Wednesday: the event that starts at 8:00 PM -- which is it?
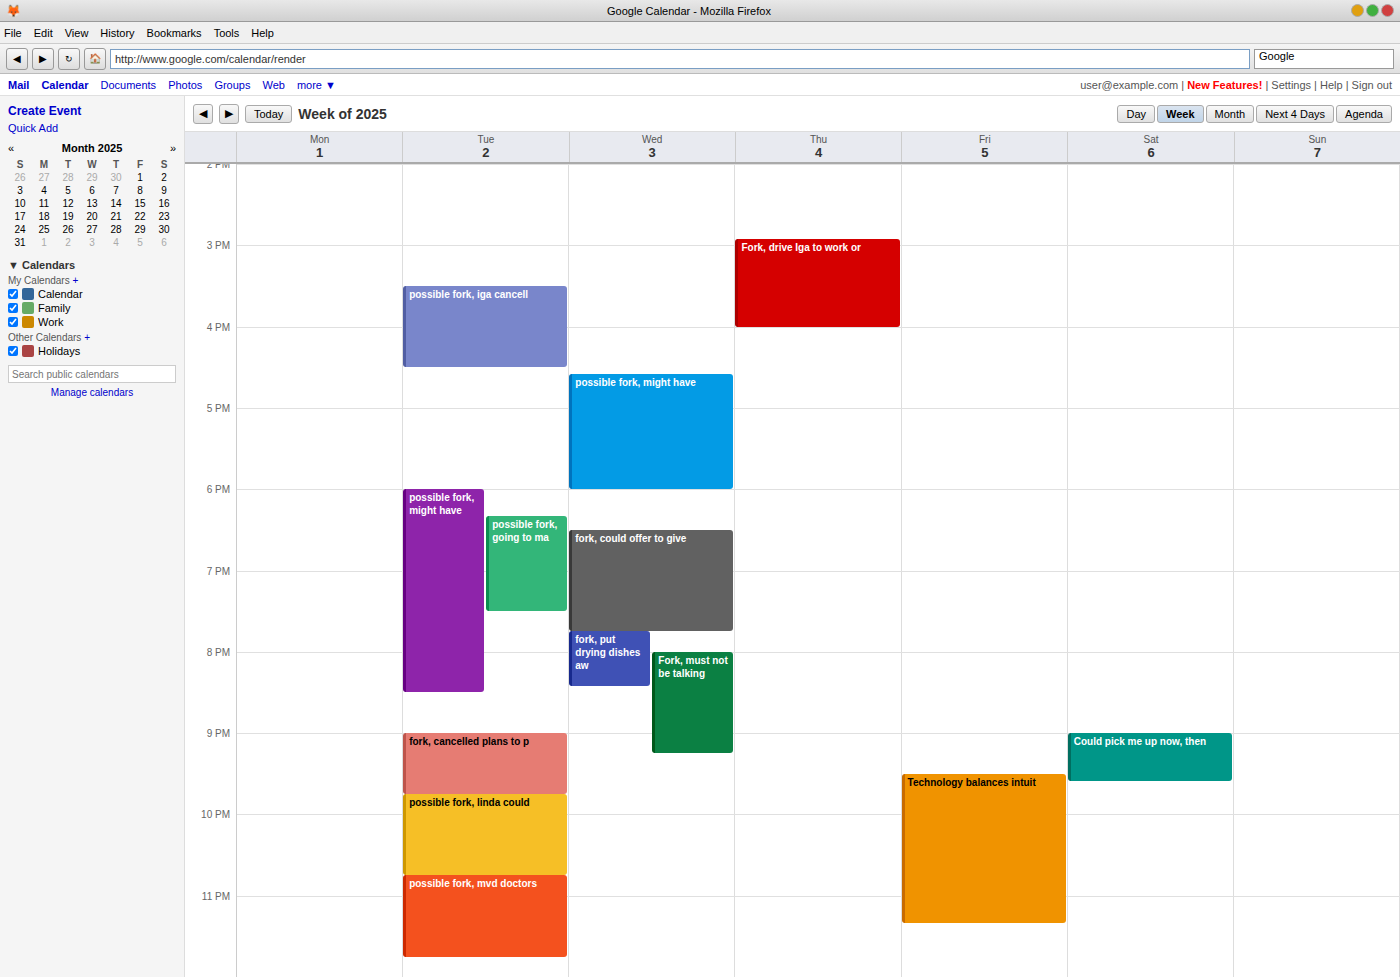
"Fork, must not be talking"